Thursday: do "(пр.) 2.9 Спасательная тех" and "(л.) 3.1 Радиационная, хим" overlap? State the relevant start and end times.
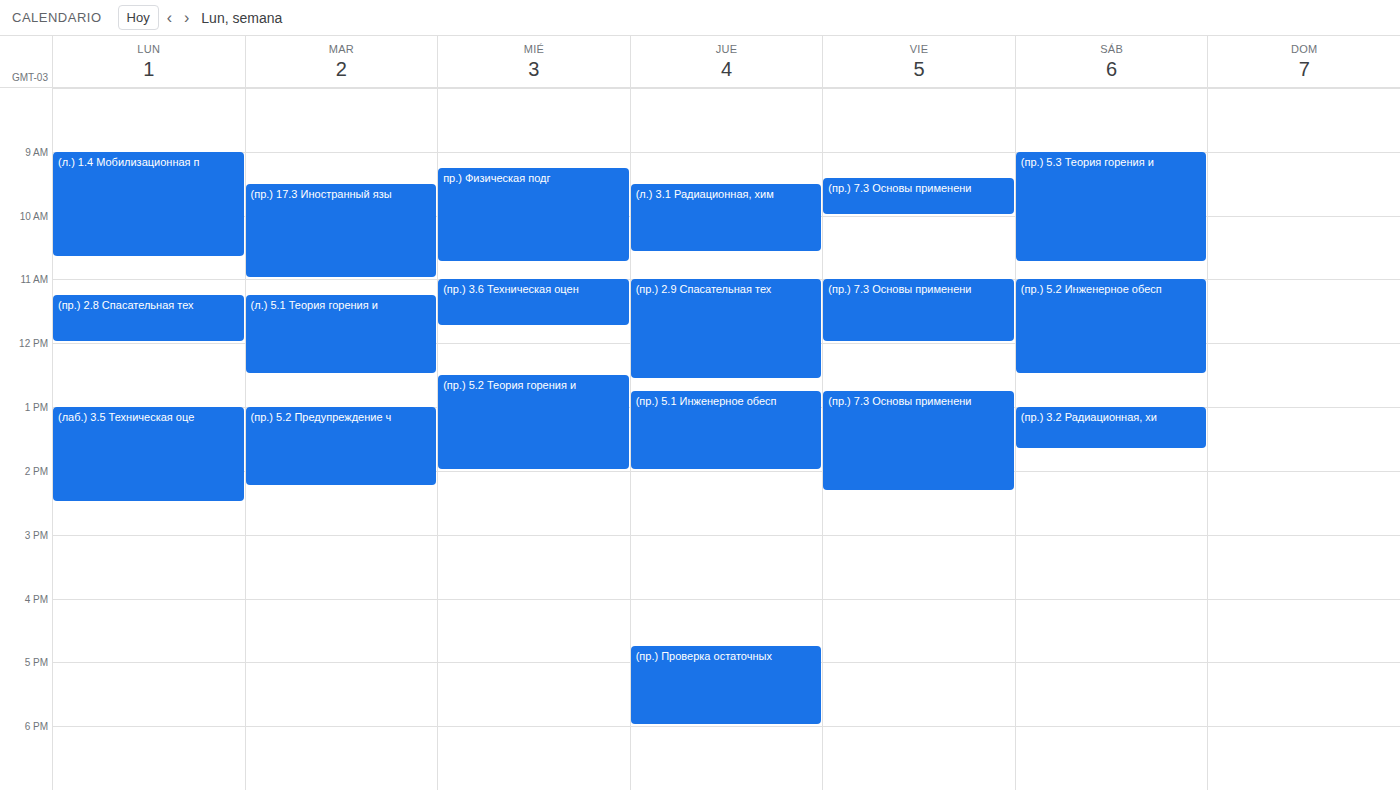
"(л.) 3.1 Радиационная, хим" ends at 10:35 AM and "(пр.) 2.9 Спасательная тех" starts at 11:00 AM -- no overlap.